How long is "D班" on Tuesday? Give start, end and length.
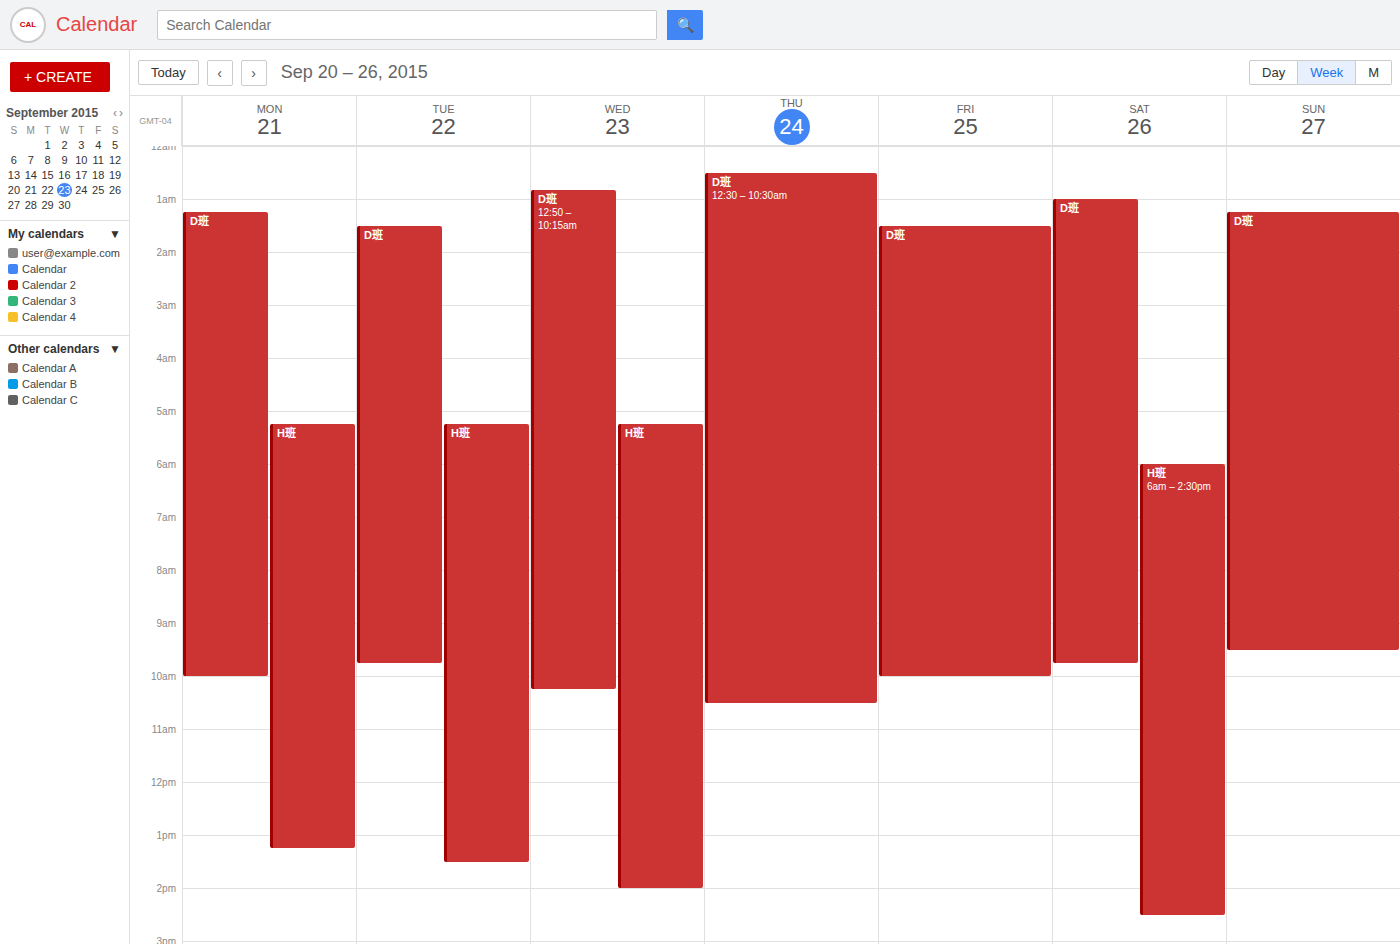
1:30 AM to 9:45 AM, 8 hours 15 minutes